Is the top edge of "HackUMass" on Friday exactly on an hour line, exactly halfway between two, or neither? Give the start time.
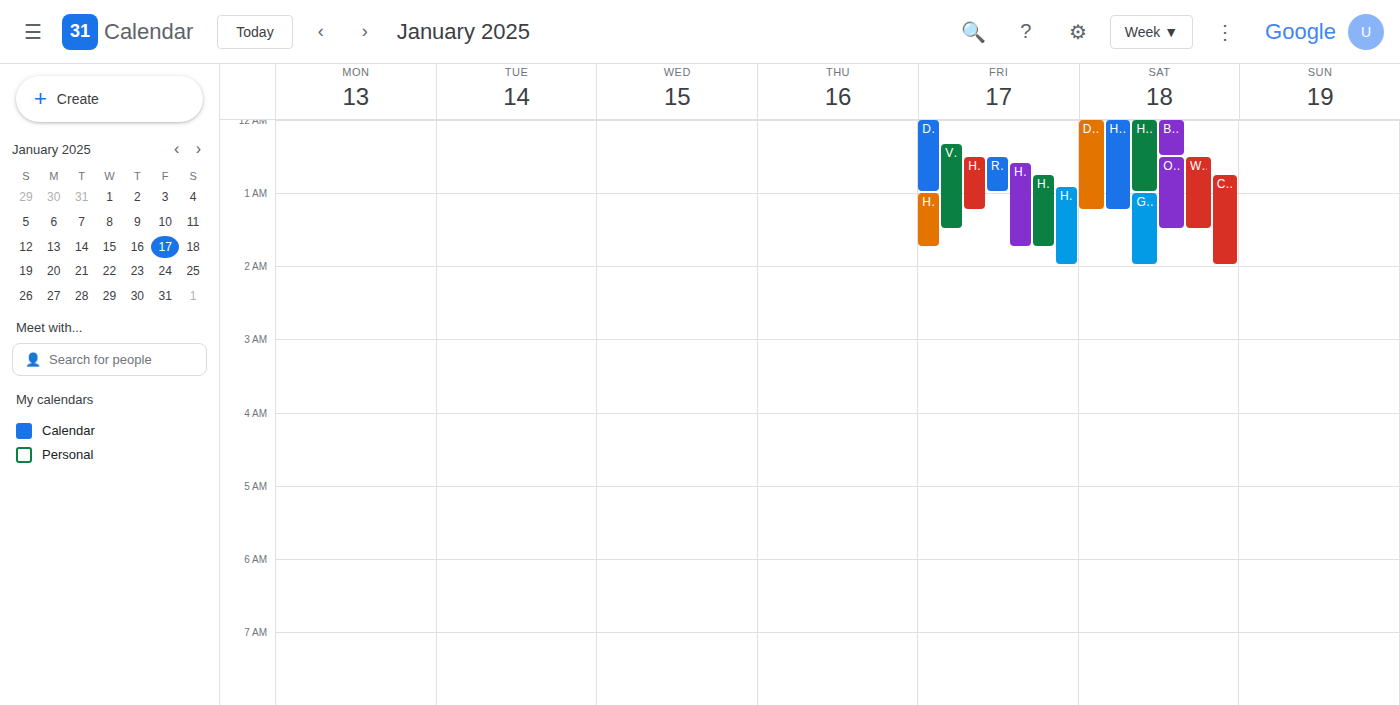
1:00 AM -- exactly on the 1 AM line.